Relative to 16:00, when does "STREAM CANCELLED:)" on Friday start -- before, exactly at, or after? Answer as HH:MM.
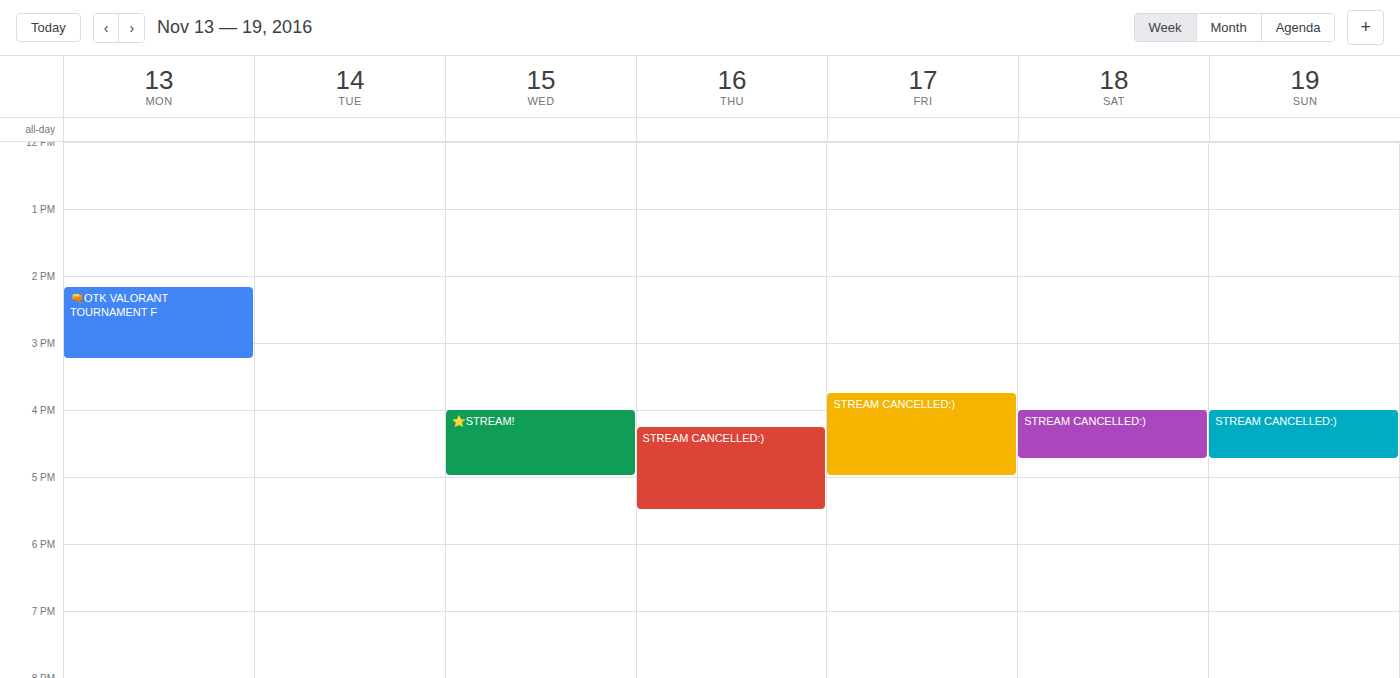
15:45 -- before 16:00, 15 minutes above the 16:00 line.